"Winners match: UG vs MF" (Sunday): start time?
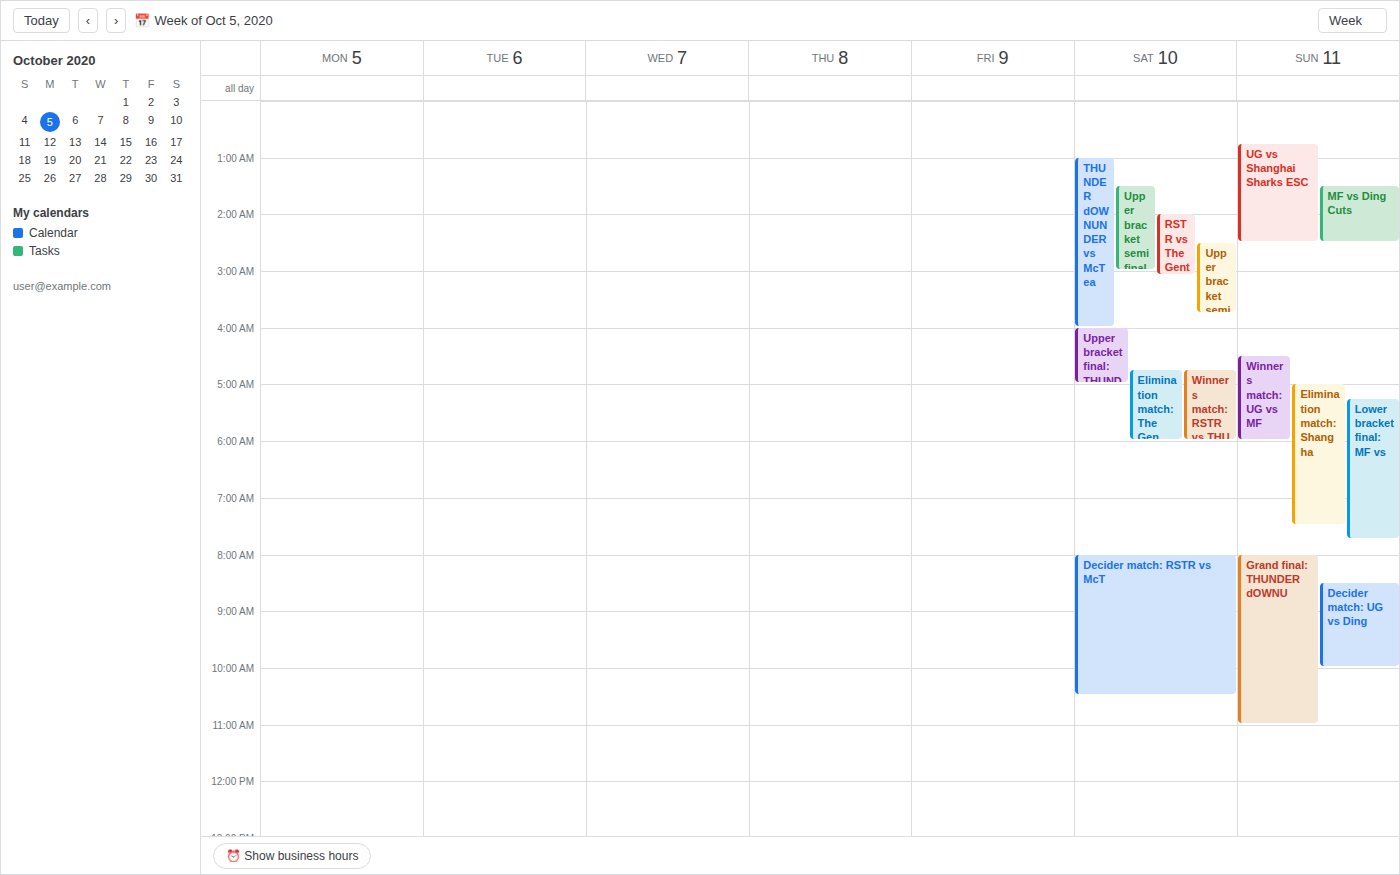
4:30 AM